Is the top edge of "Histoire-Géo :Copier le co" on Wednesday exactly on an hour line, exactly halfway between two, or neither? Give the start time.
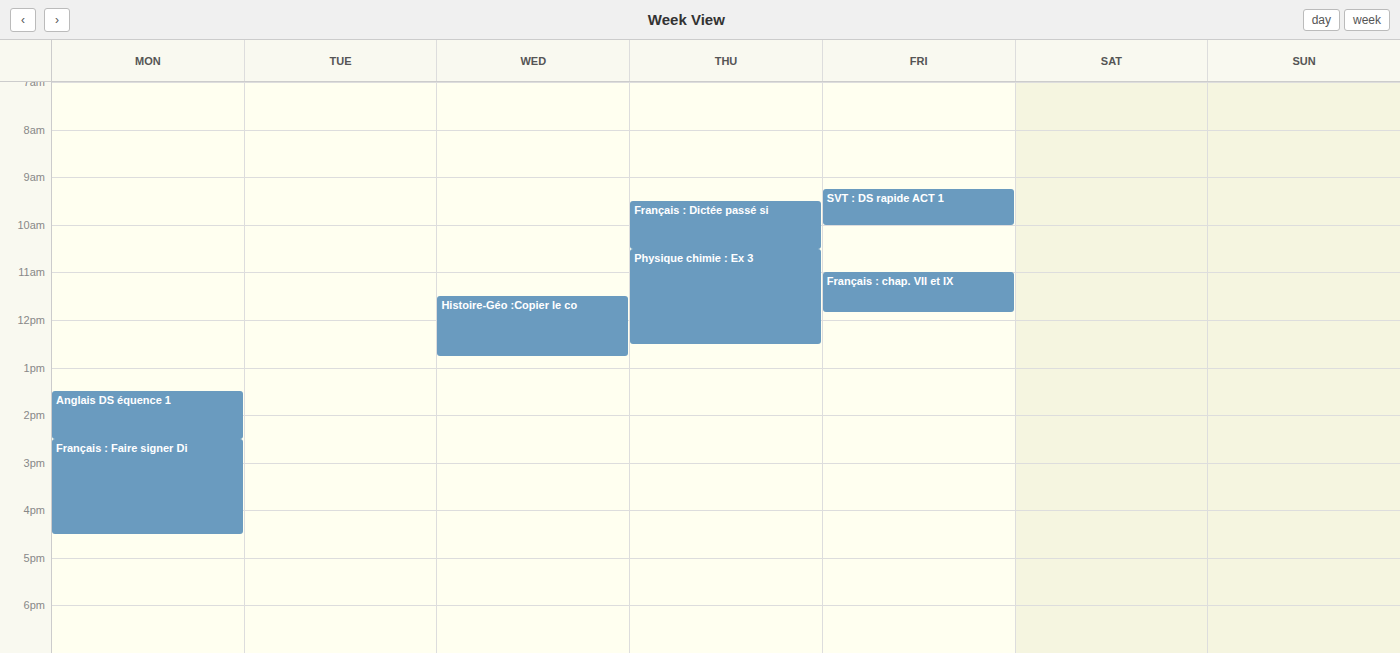
11:30 AM -- halfway between the 11 AM and 12 PM lines.